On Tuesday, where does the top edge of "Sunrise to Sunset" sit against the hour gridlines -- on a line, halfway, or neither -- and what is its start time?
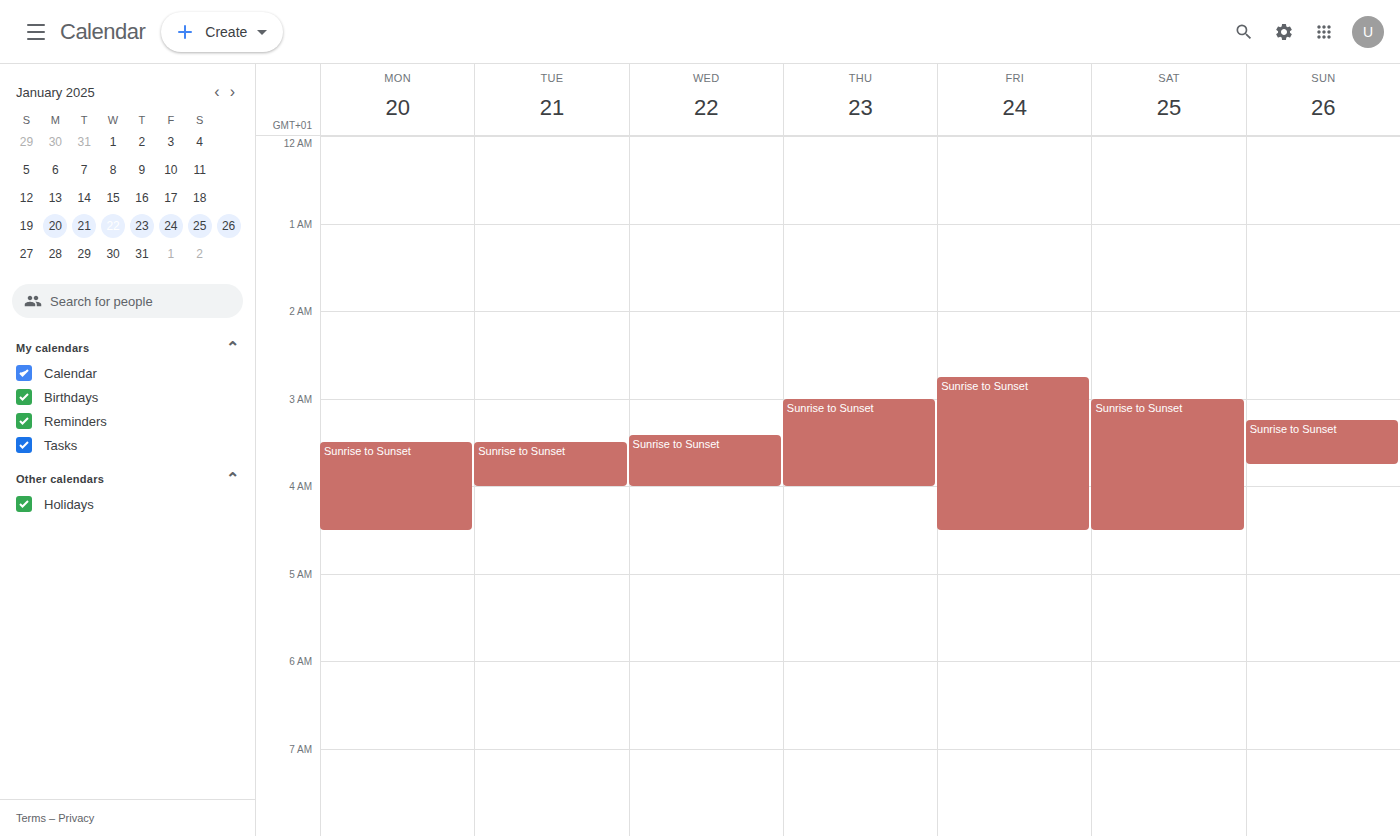
3:30 AM -- halfway between the 3 AM and 4 AM lines.